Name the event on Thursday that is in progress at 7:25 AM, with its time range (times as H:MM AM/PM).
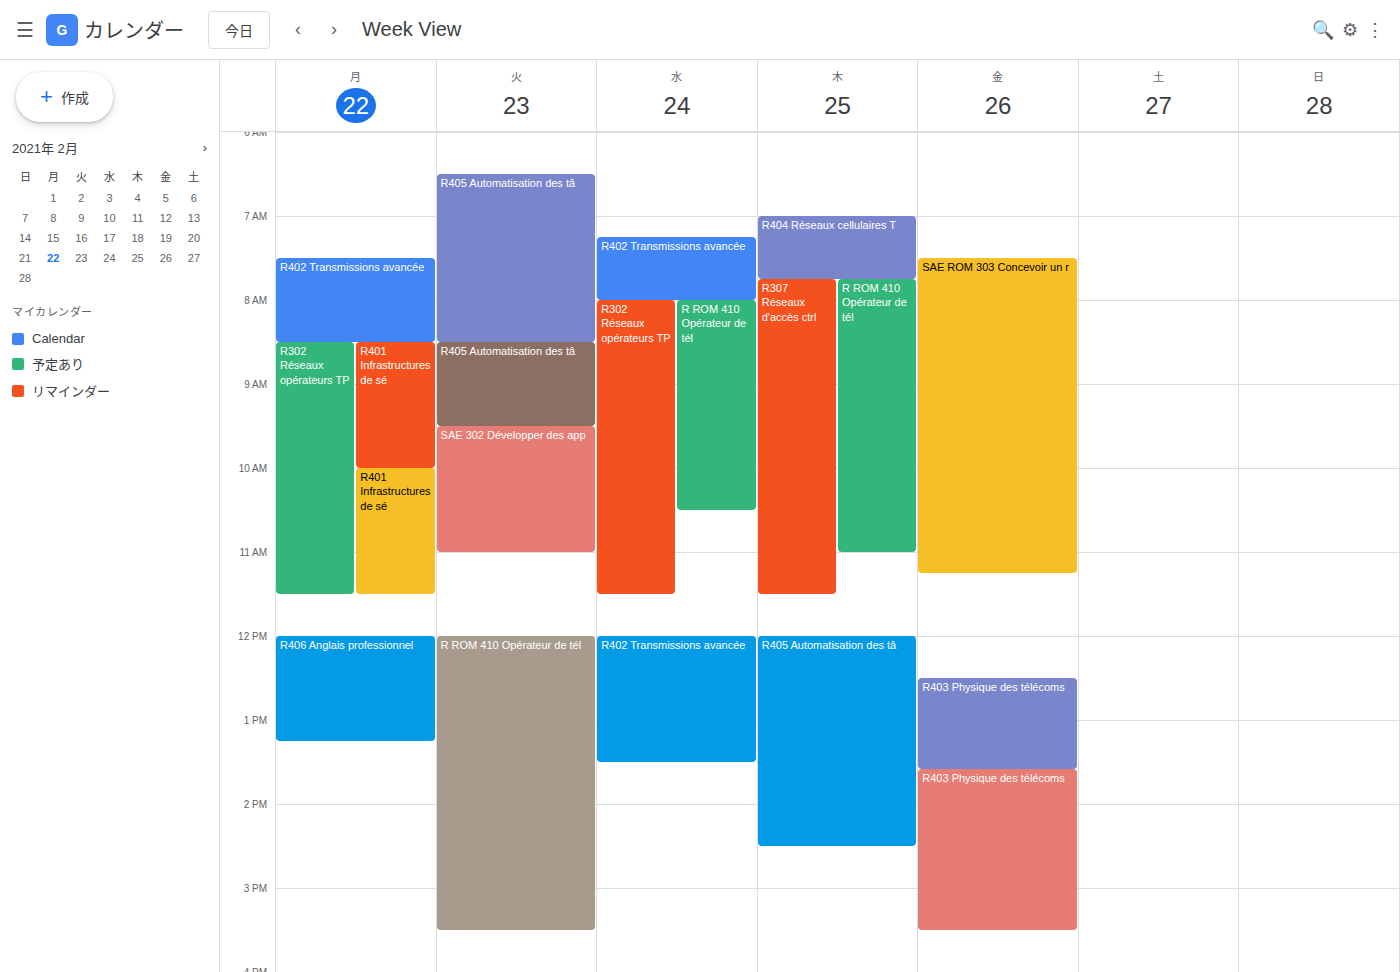
"R404 Réseaux cellulaires T", 7:00 AM to 7:45 AM